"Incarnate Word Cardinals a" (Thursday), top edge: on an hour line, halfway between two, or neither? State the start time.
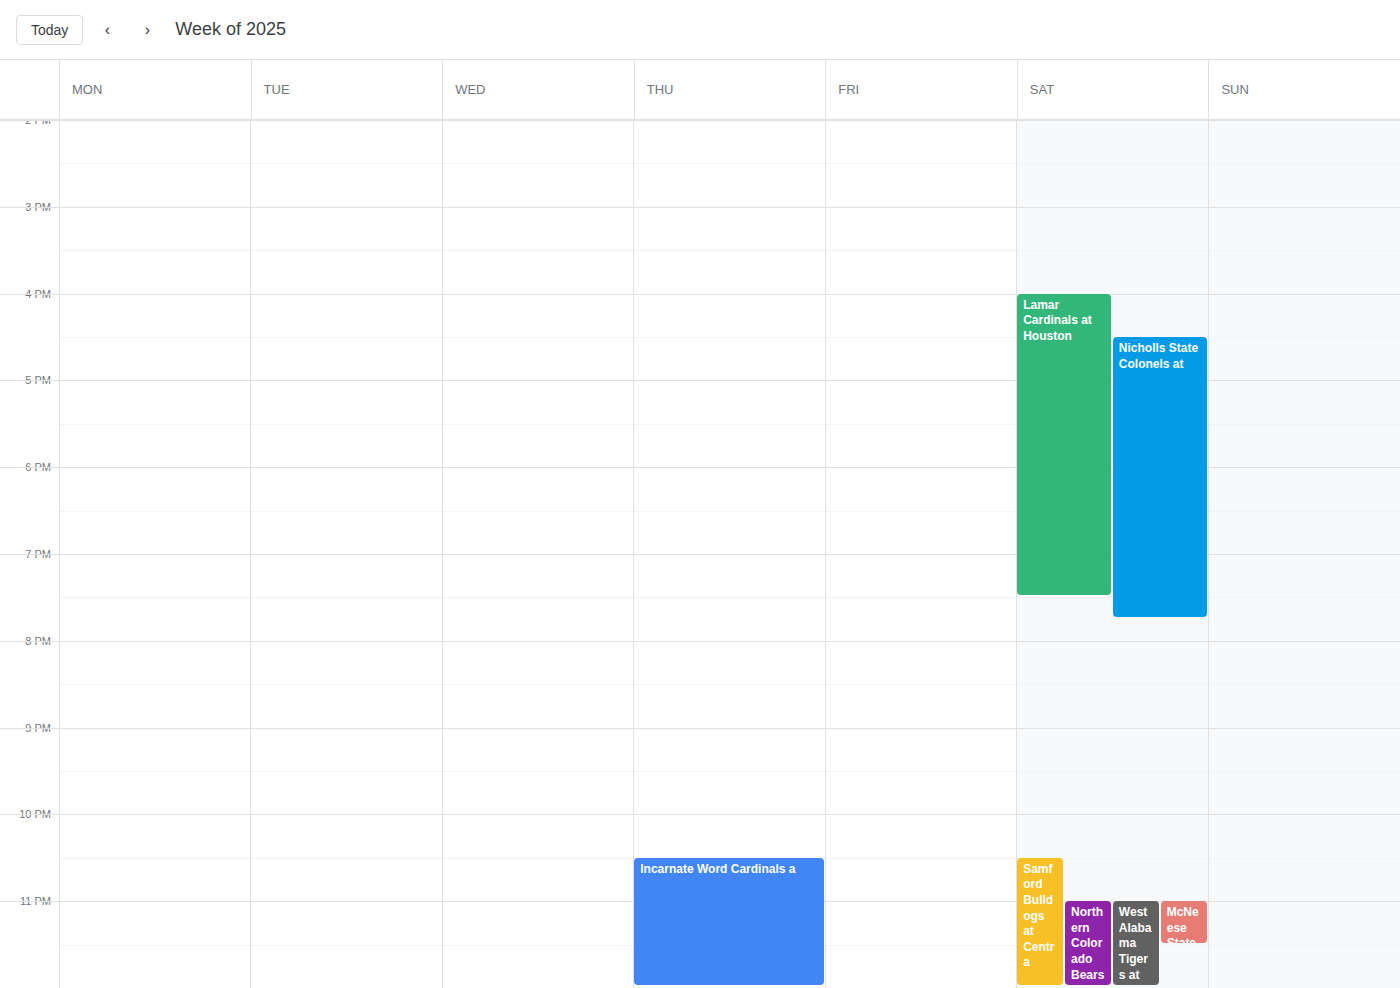
10:30 PM -- halfway between the 10 PM and 11 PM lines.